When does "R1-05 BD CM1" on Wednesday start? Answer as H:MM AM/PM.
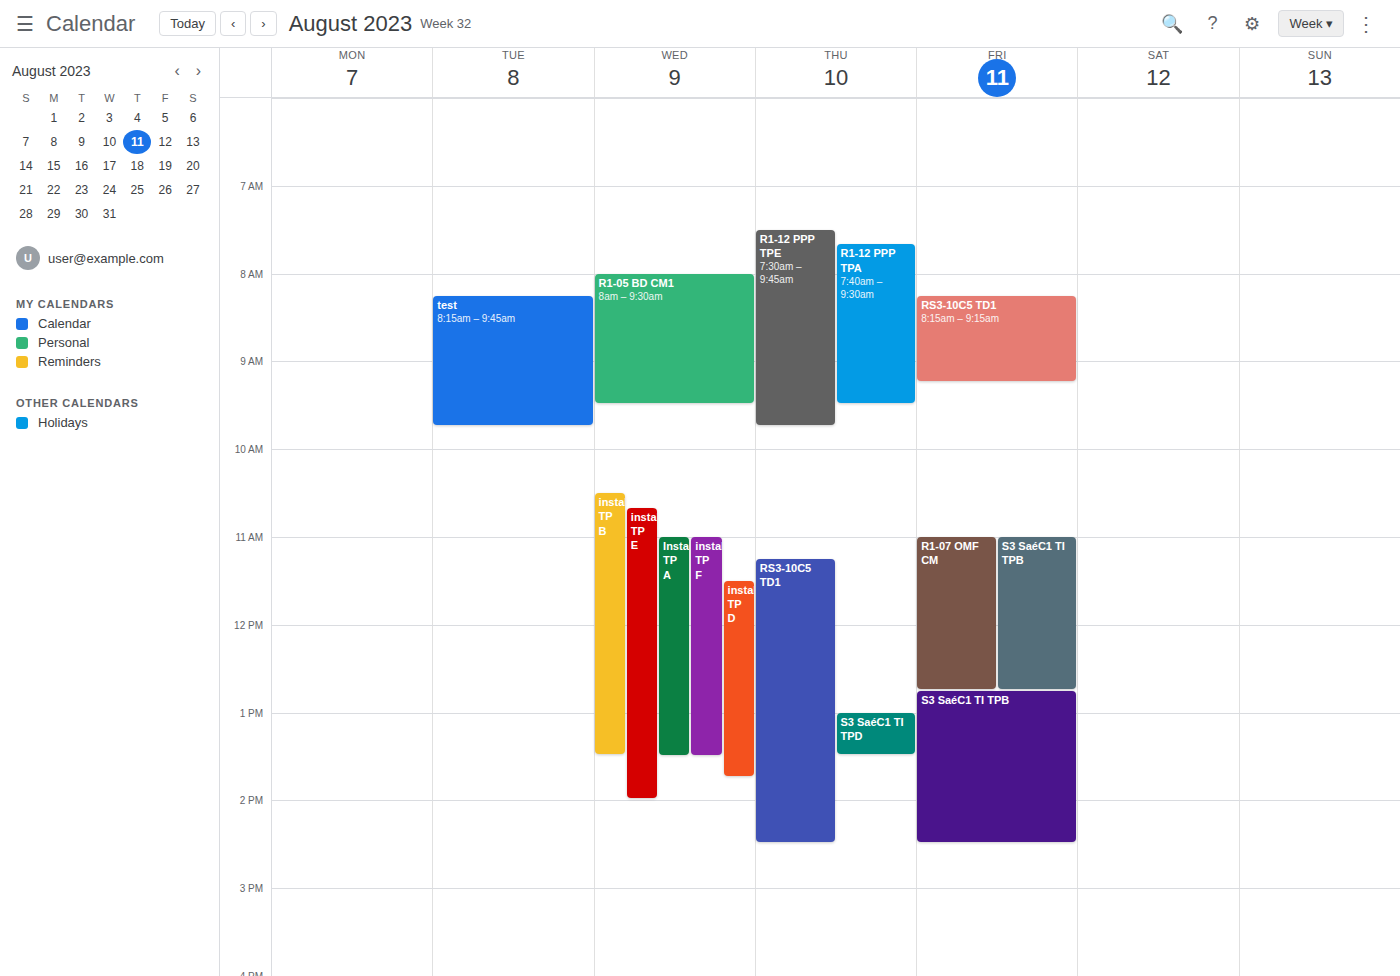
8:00 AM